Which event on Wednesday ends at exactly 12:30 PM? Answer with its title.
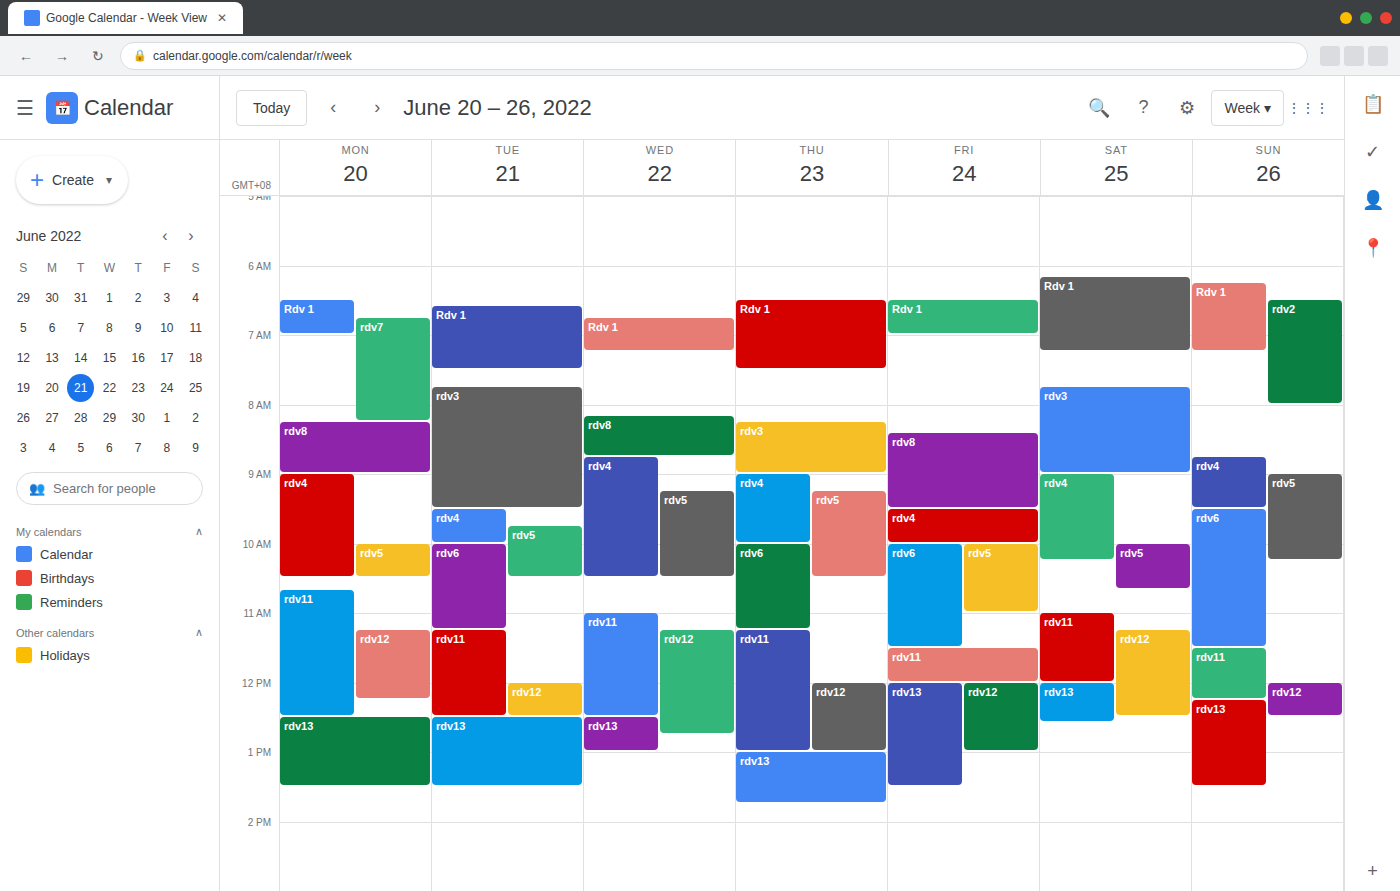
"rdv11"